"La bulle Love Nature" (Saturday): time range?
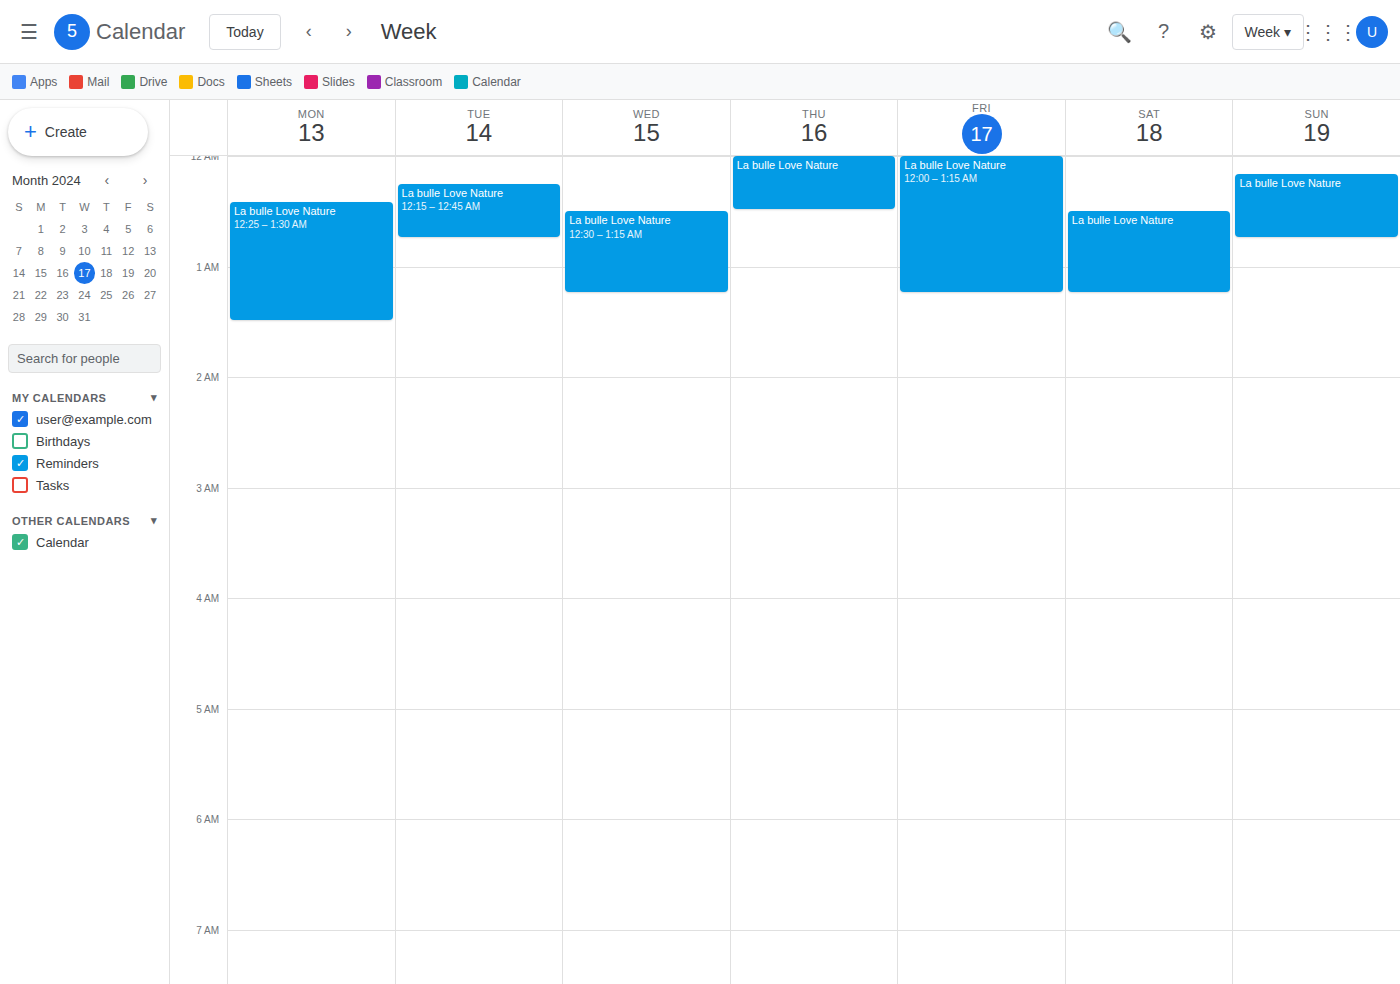
12:30 AM to 1:15 AM